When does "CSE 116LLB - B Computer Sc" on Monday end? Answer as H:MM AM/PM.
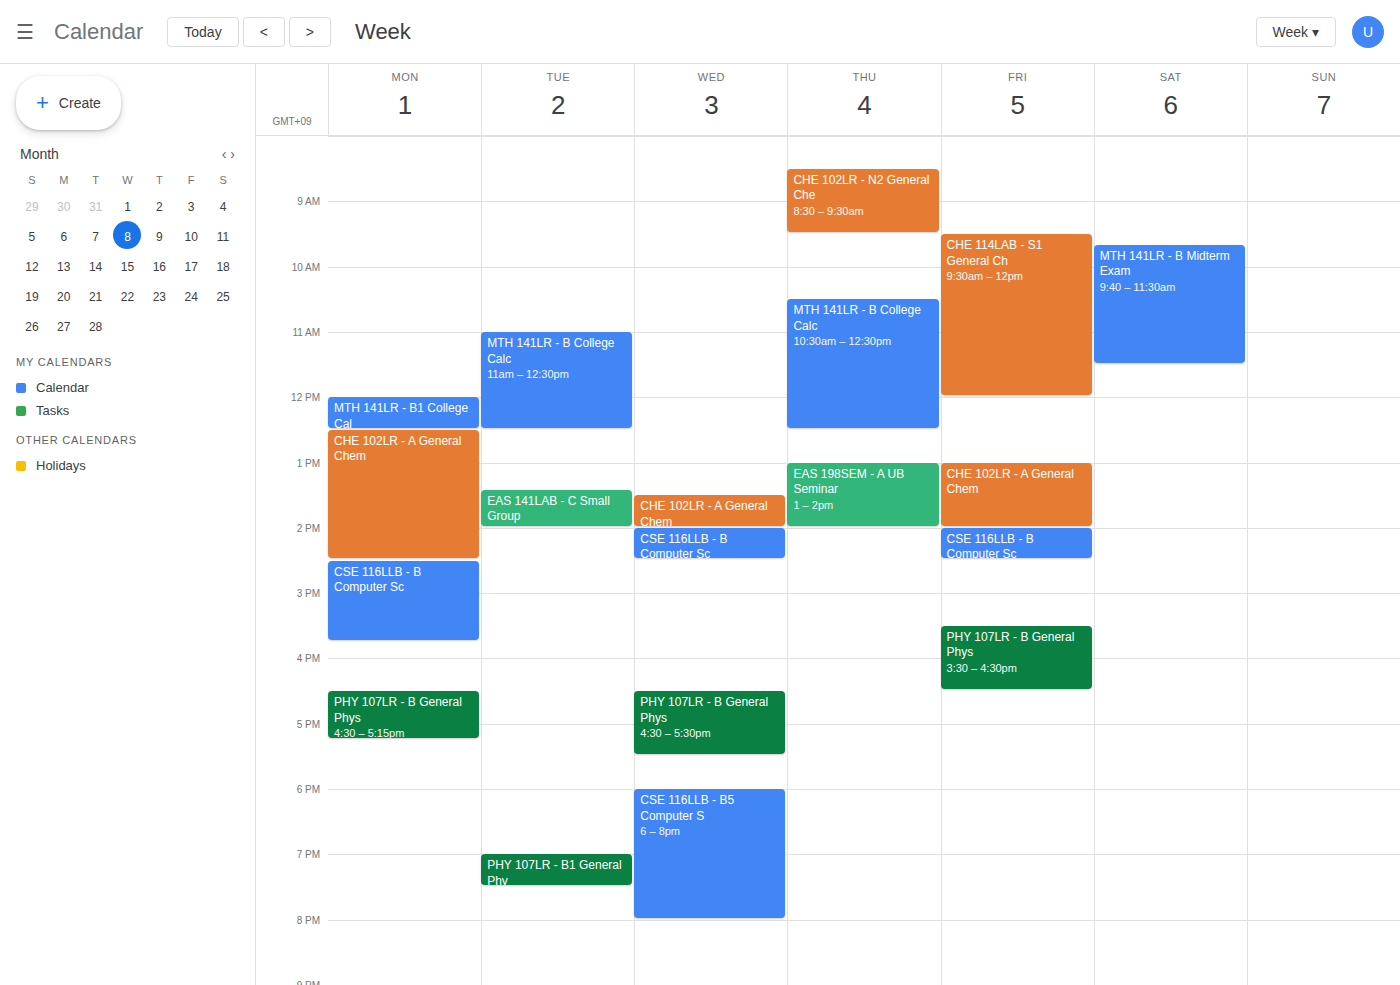
3:45 PM